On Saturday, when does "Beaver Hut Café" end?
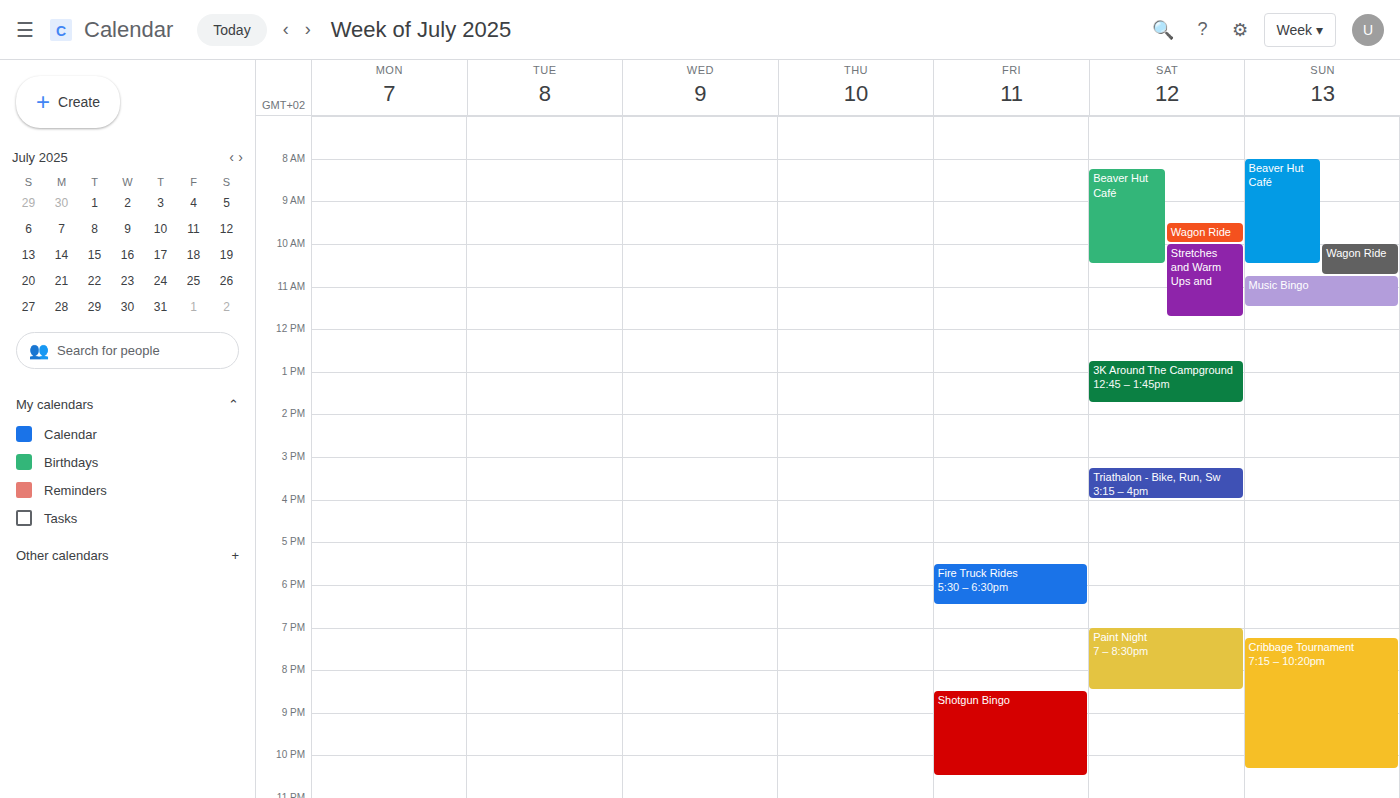
10:30 AM